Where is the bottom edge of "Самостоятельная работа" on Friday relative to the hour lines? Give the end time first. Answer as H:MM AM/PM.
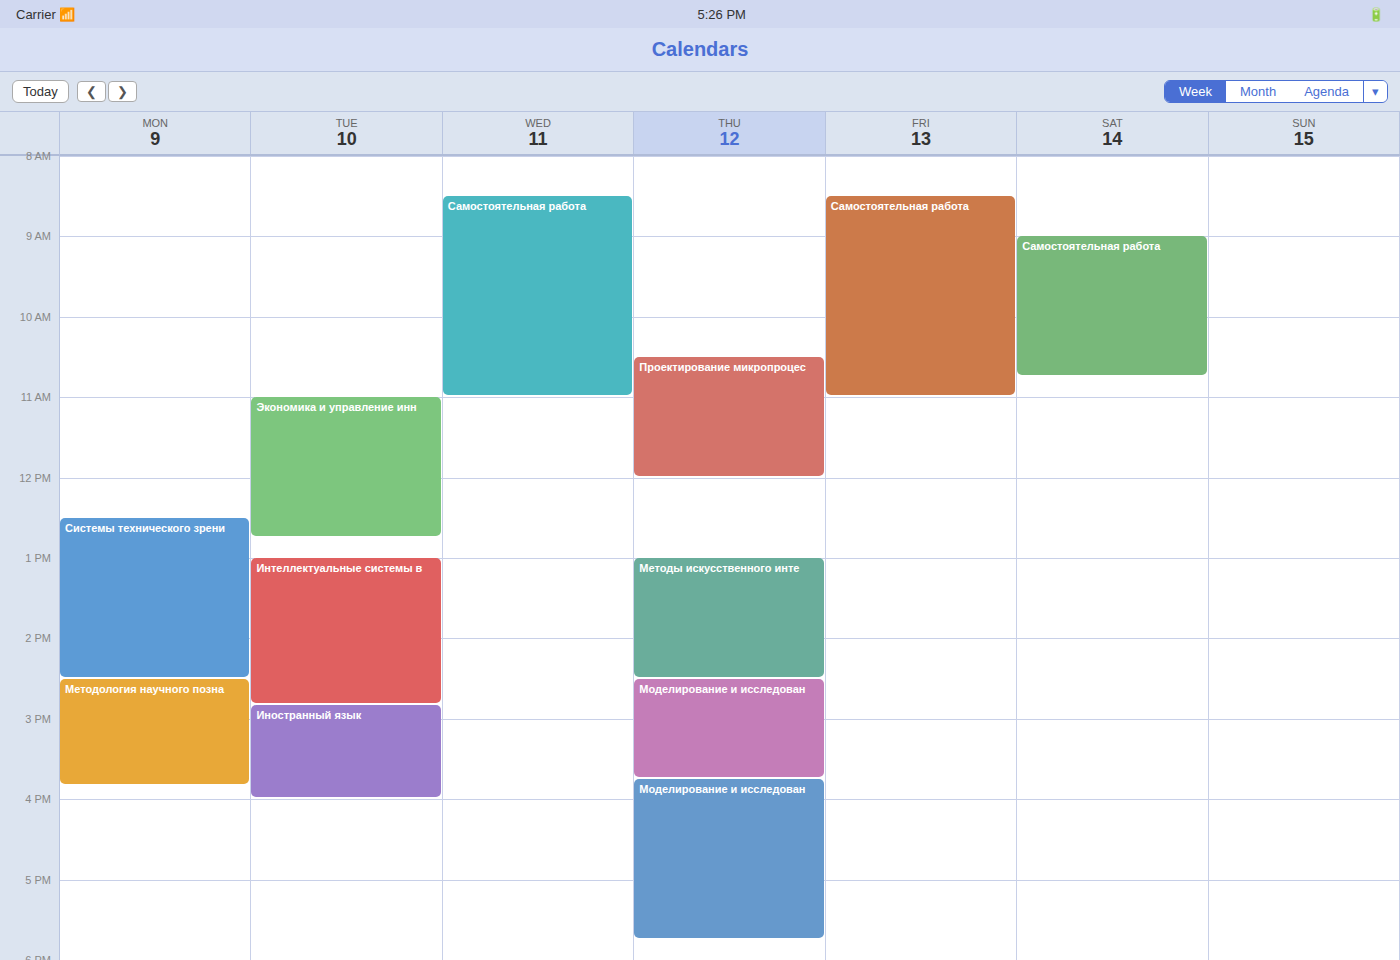
11:00 AM -- exactly on the 11 AM line.